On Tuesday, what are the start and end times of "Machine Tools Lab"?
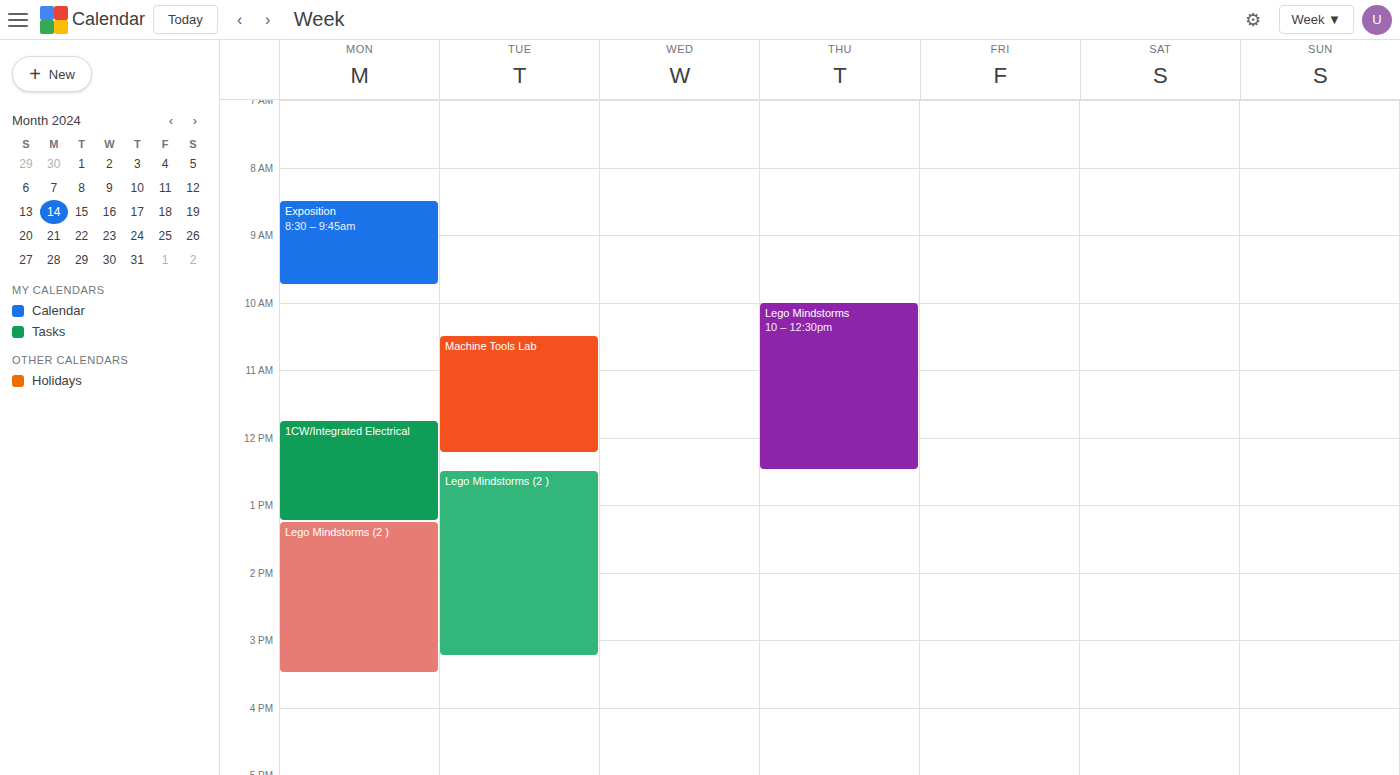
10:30 AM to 12:15 PM